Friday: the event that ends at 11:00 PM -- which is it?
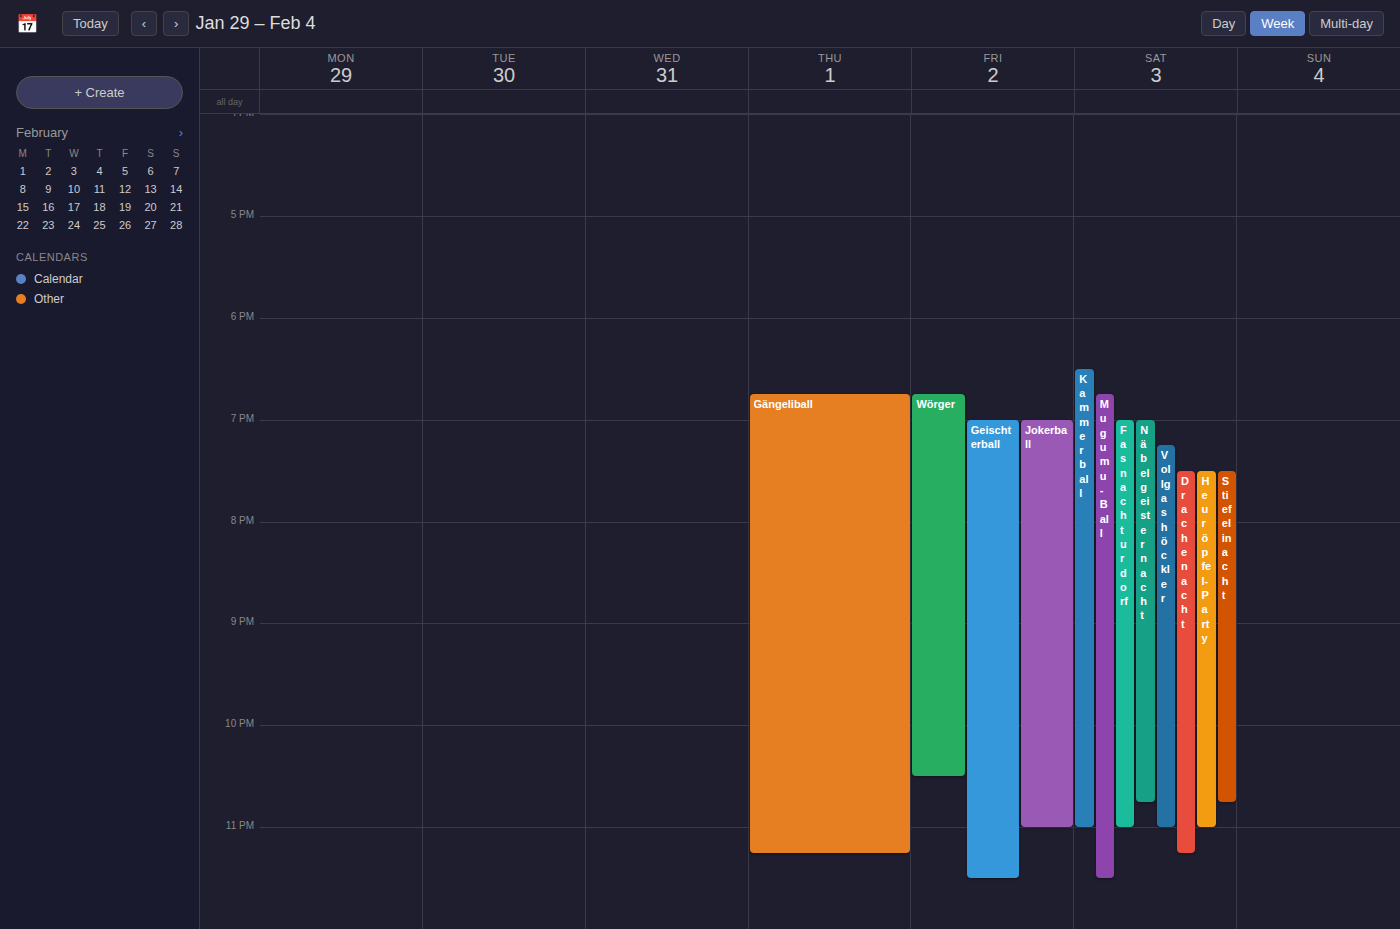
"Jokerball"